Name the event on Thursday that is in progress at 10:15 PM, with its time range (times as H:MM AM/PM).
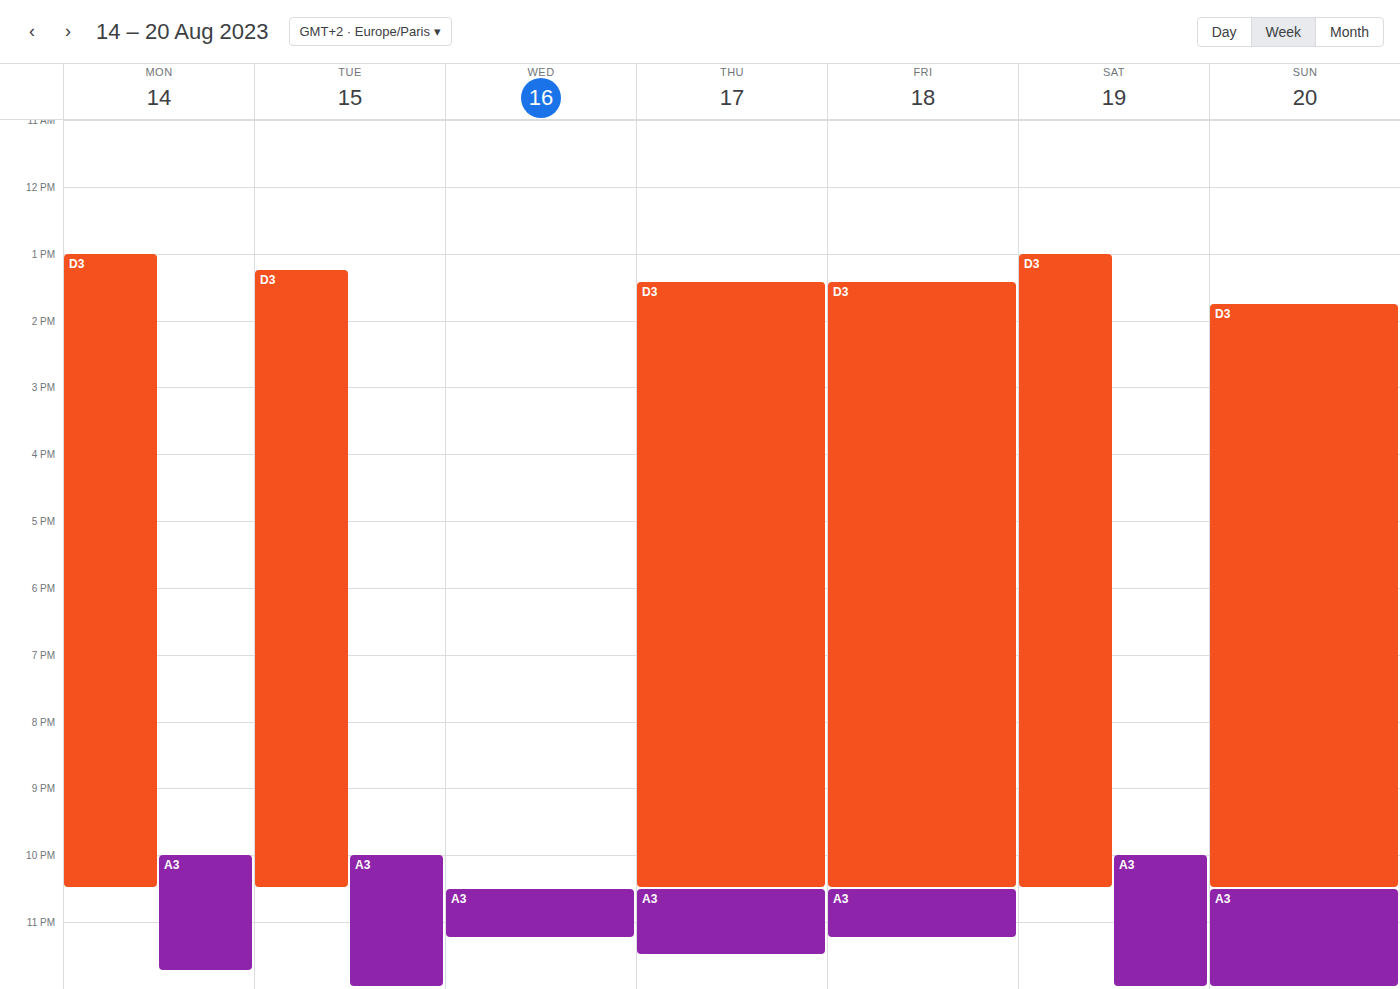
"D3", 1:25 PM to 10:30 PM